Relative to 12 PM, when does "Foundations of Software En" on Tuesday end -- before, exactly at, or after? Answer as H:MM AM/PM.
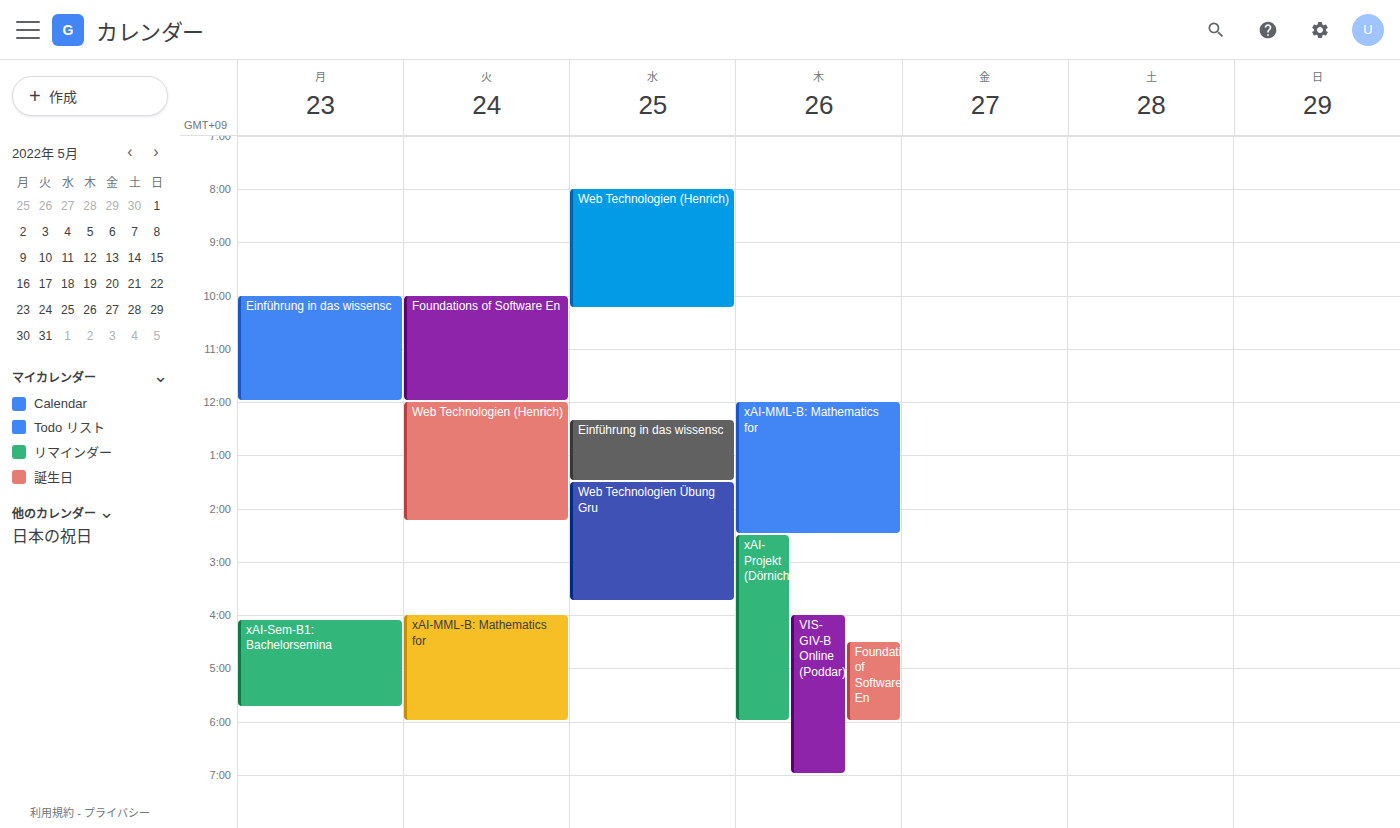
12:00 PM -- exactly at 12 PM, on the 12 PM line.